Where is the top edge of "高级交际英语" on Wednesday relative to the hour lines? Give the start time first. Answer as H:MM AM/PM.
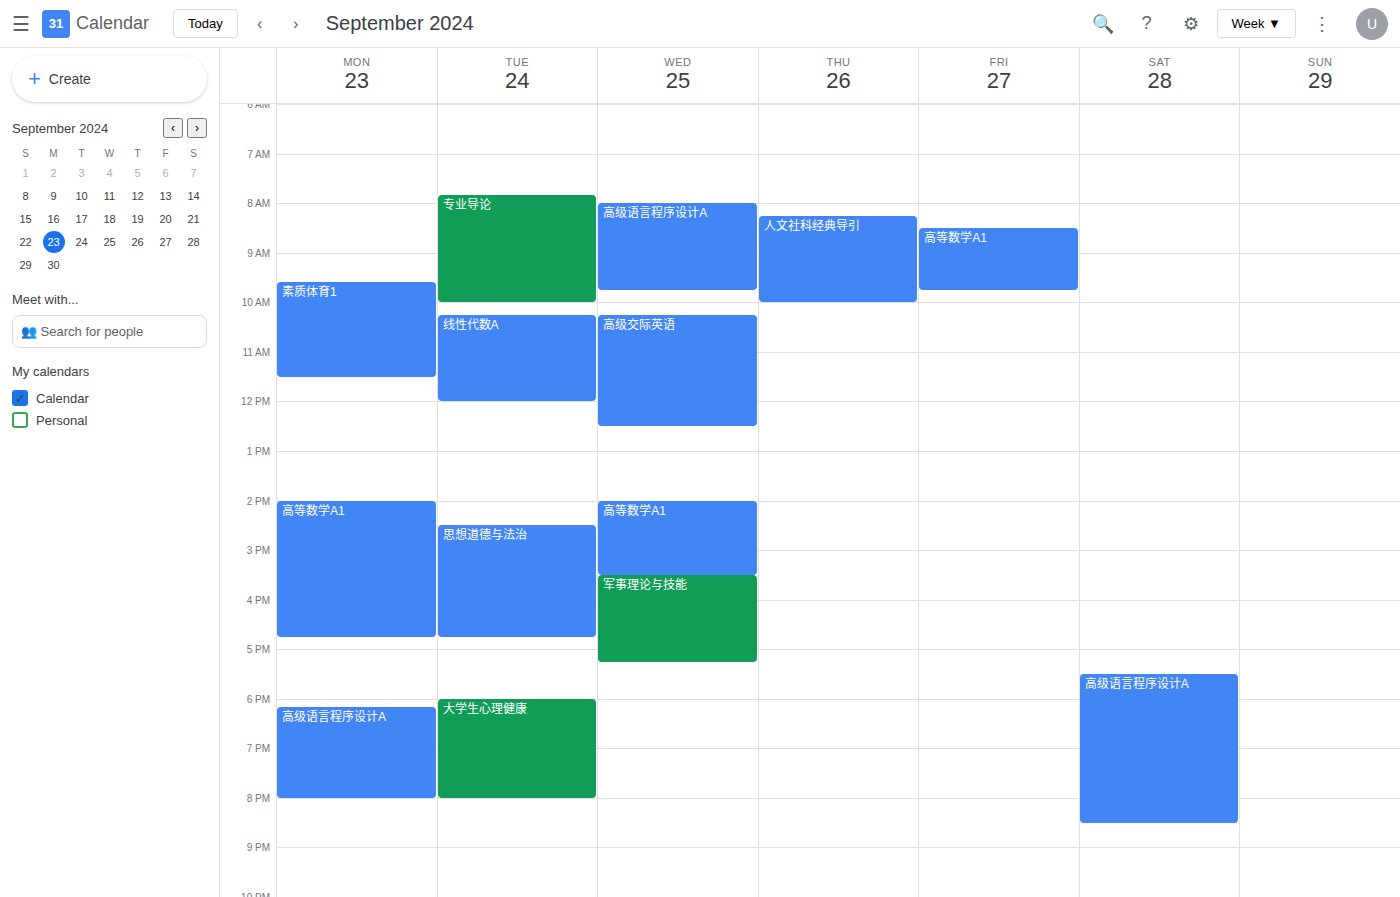
10:15 AM -- neither: a quarter of the way from the 10 AM line to the 11 AM line.